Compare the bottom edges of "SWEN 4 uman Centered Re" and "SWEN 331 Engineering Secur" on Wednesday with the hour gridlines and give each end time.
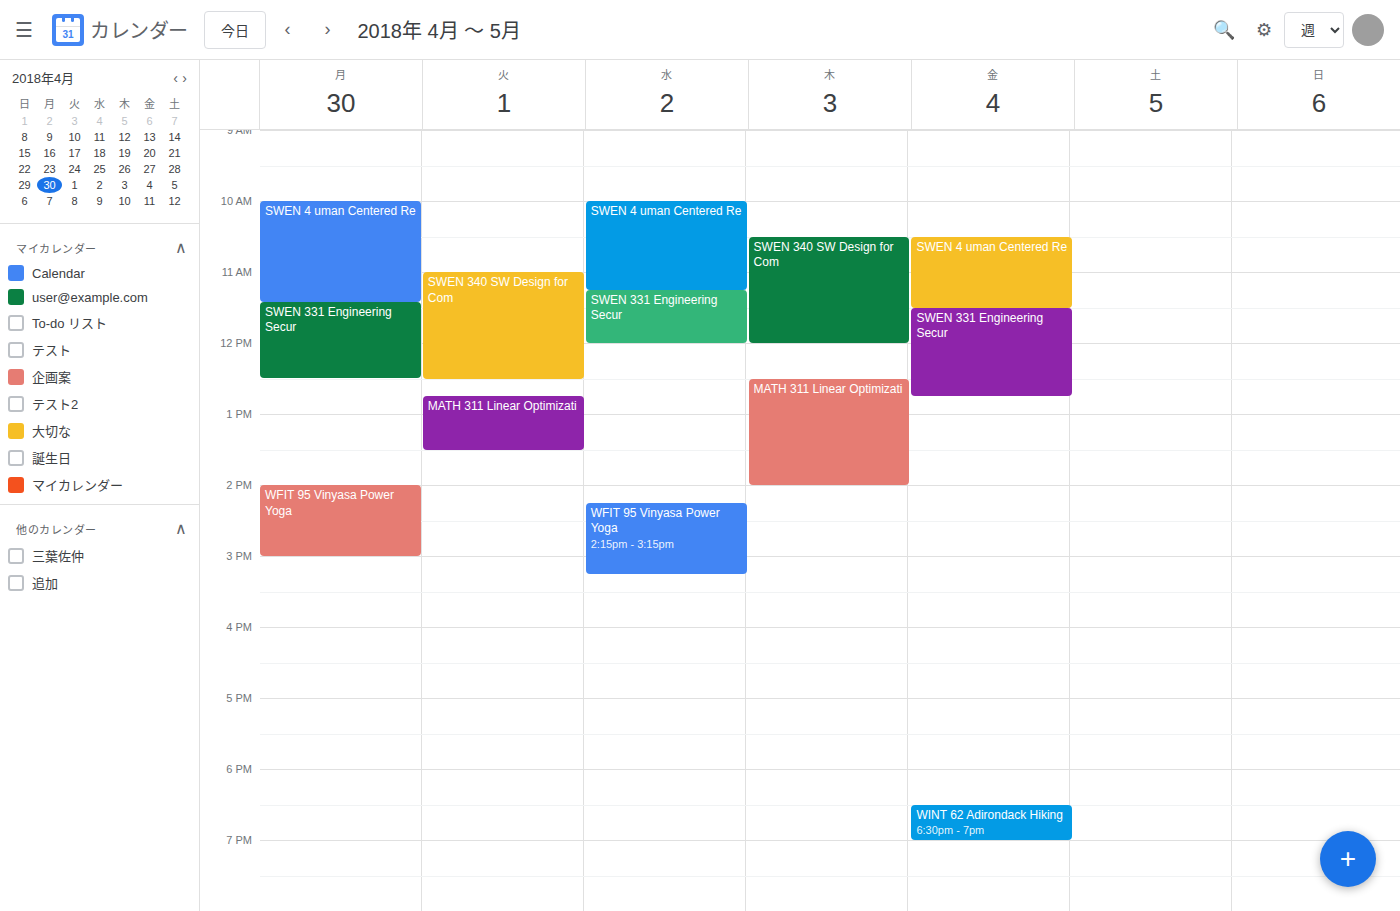
"SWEN 4 uman Centered Re": 11:15 AM, neither: a quarter of the way from the 11 AM line to the 12 PM line. "SWEN 331 Engineering Secur": 12:00 PM, exactly on the 12 PM line.